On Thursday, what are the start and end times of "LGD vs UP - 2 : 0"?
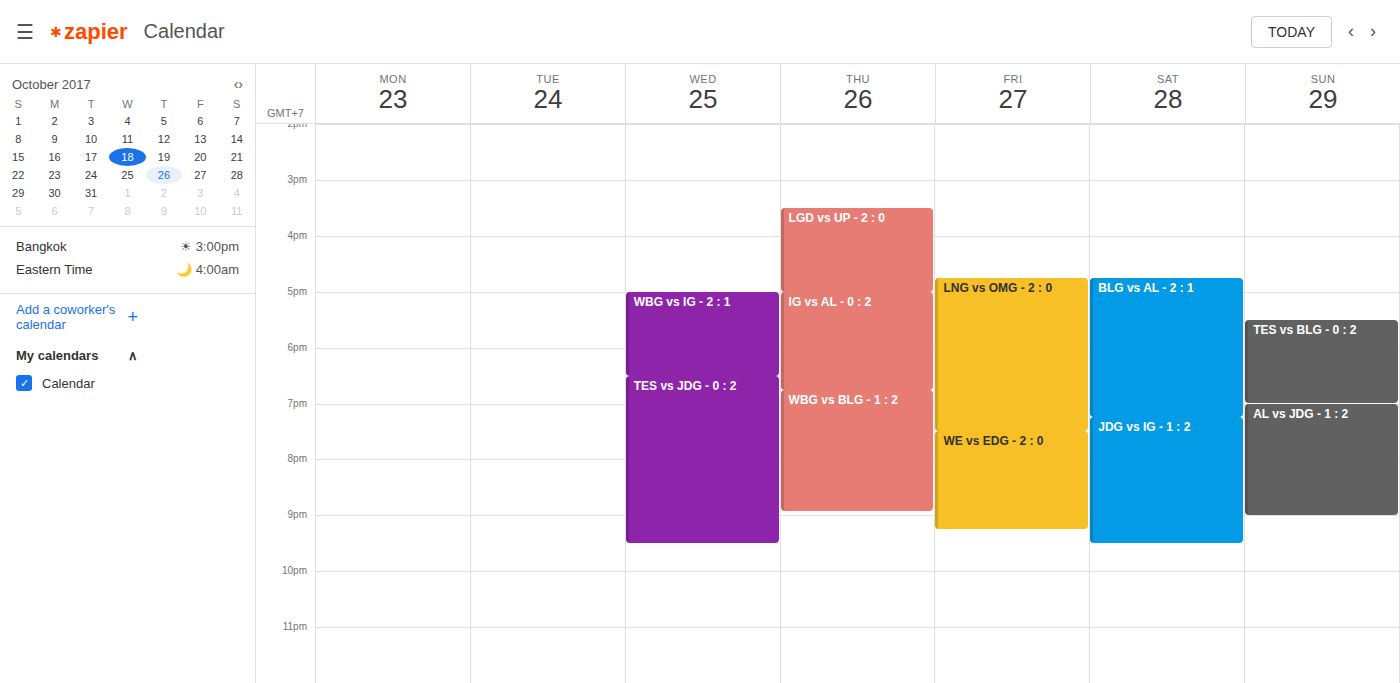
3:30 PM to 5:00 PM